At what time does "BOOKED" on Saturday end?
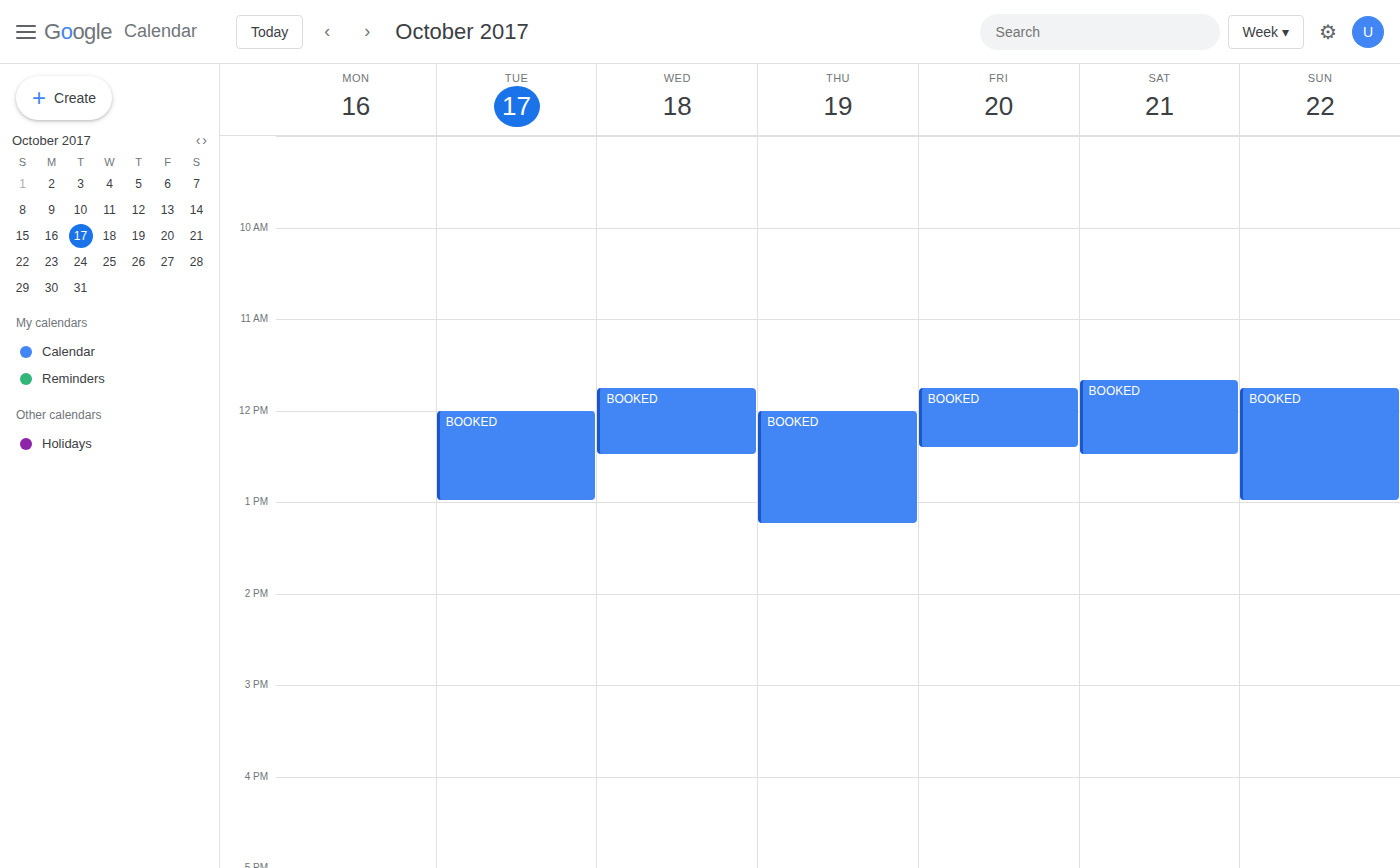
12:30 PM